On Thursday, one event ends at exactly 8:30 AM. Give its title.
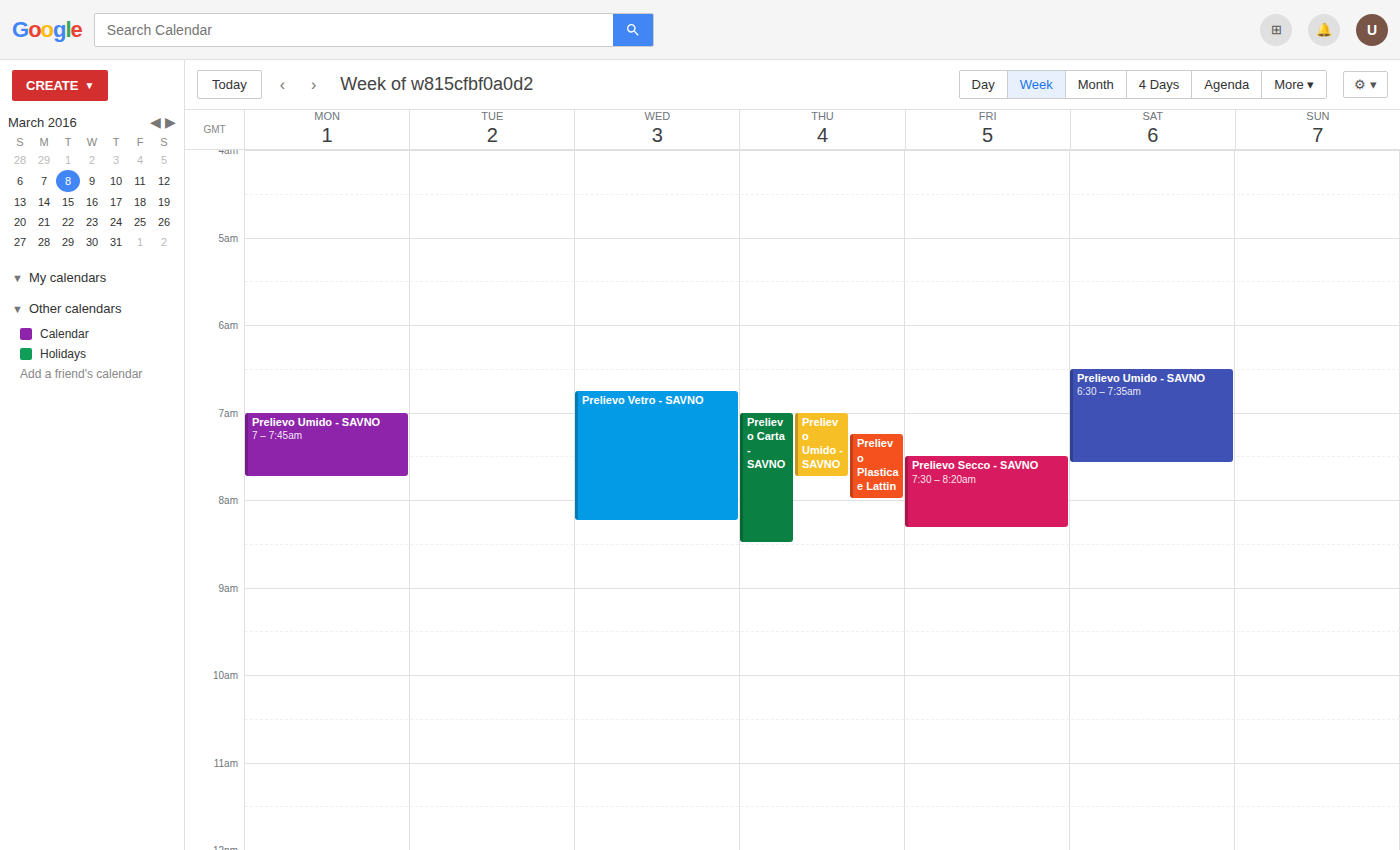
"Prelievo Carta - SAVNO"